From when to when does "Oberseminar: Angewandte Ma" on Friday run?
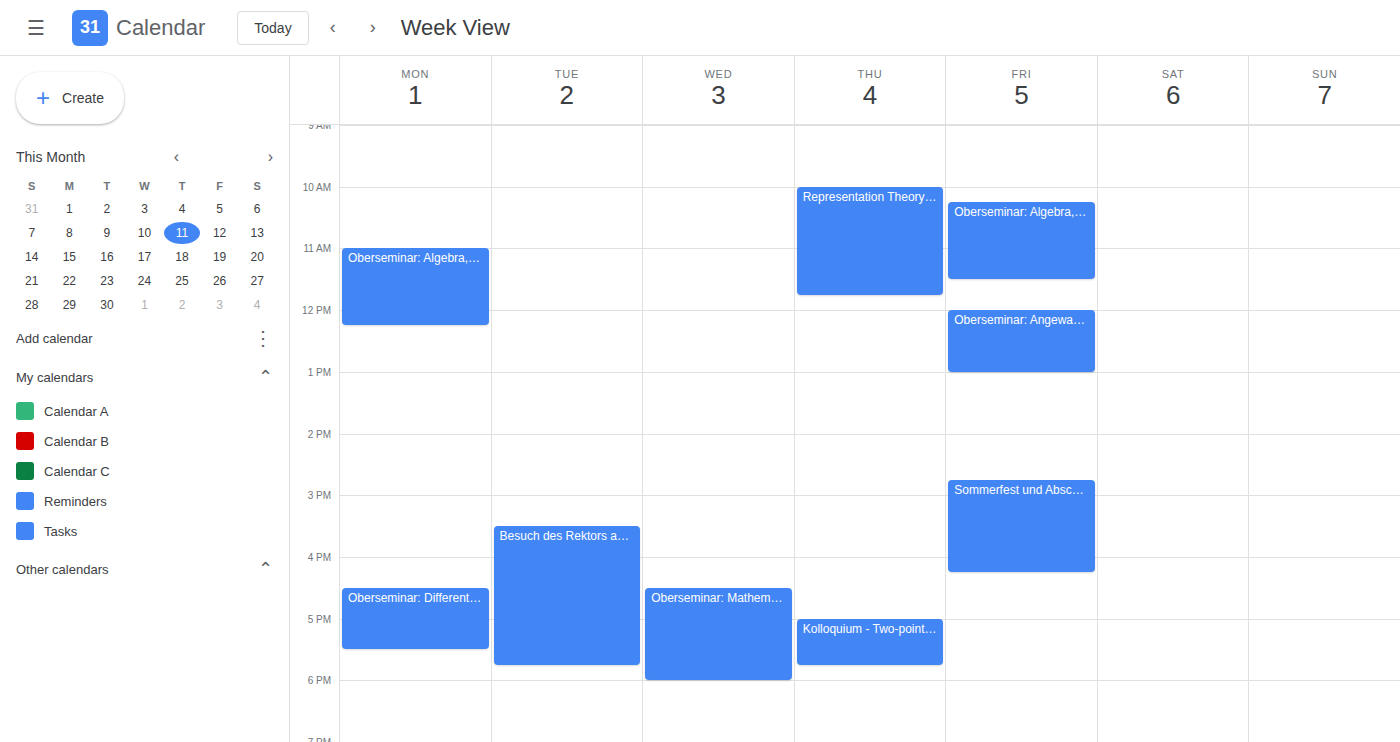
12:00 to 13:00